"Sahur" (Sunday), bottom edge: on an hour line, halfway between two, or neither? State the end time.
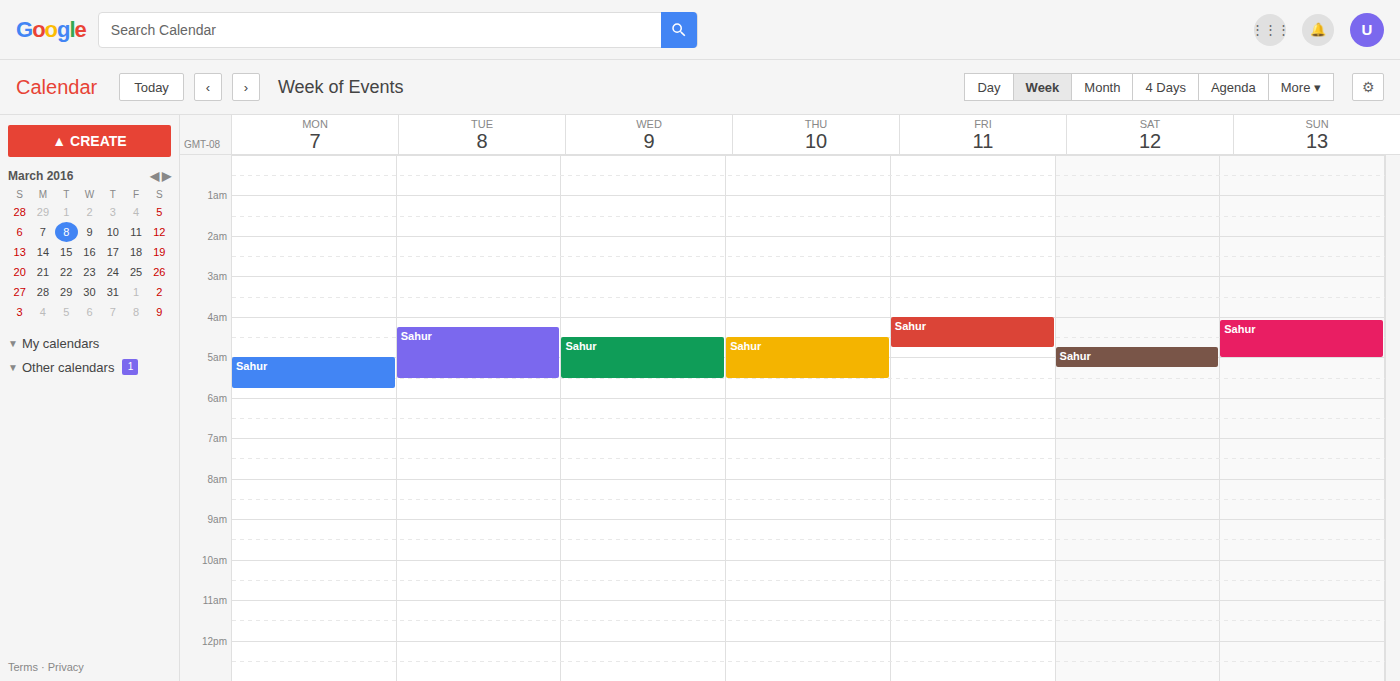
5:00 AM -- exactly on the 5 AM line.